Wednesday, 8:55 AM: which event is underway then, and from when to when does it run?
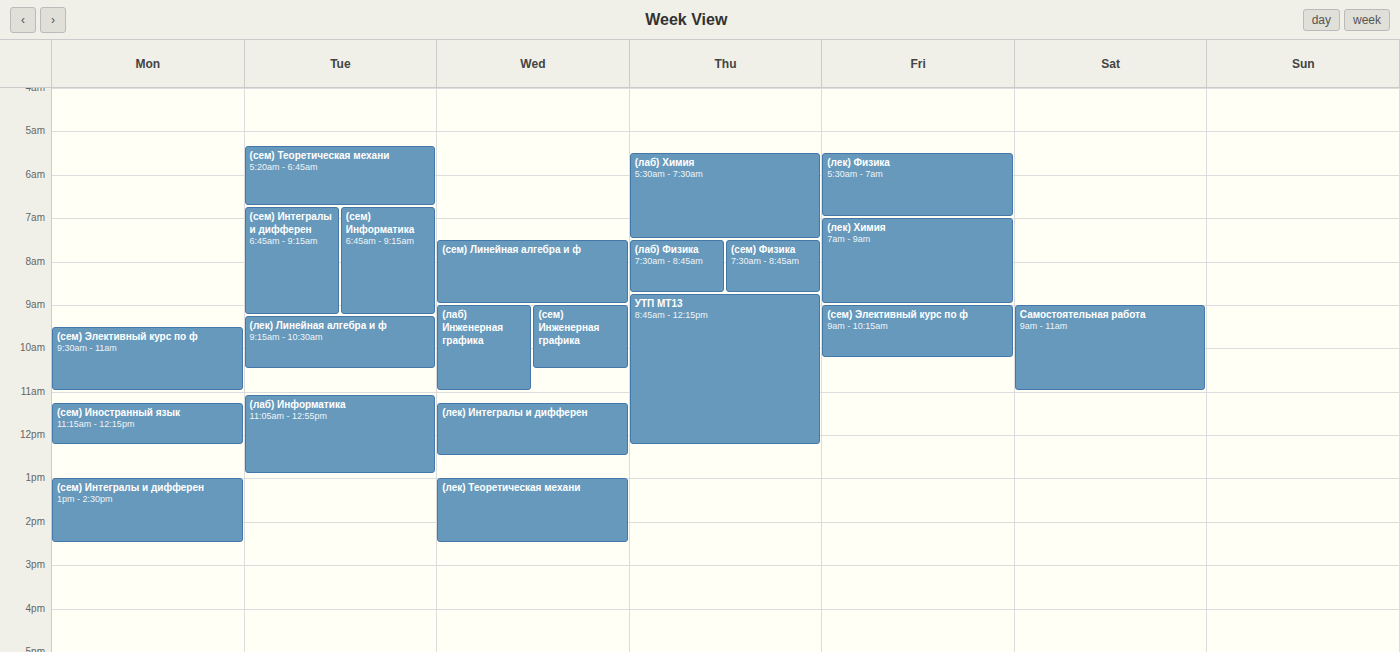
"(сем) Линейная алгебра и ф", 7:30 AM to 9:00 AM